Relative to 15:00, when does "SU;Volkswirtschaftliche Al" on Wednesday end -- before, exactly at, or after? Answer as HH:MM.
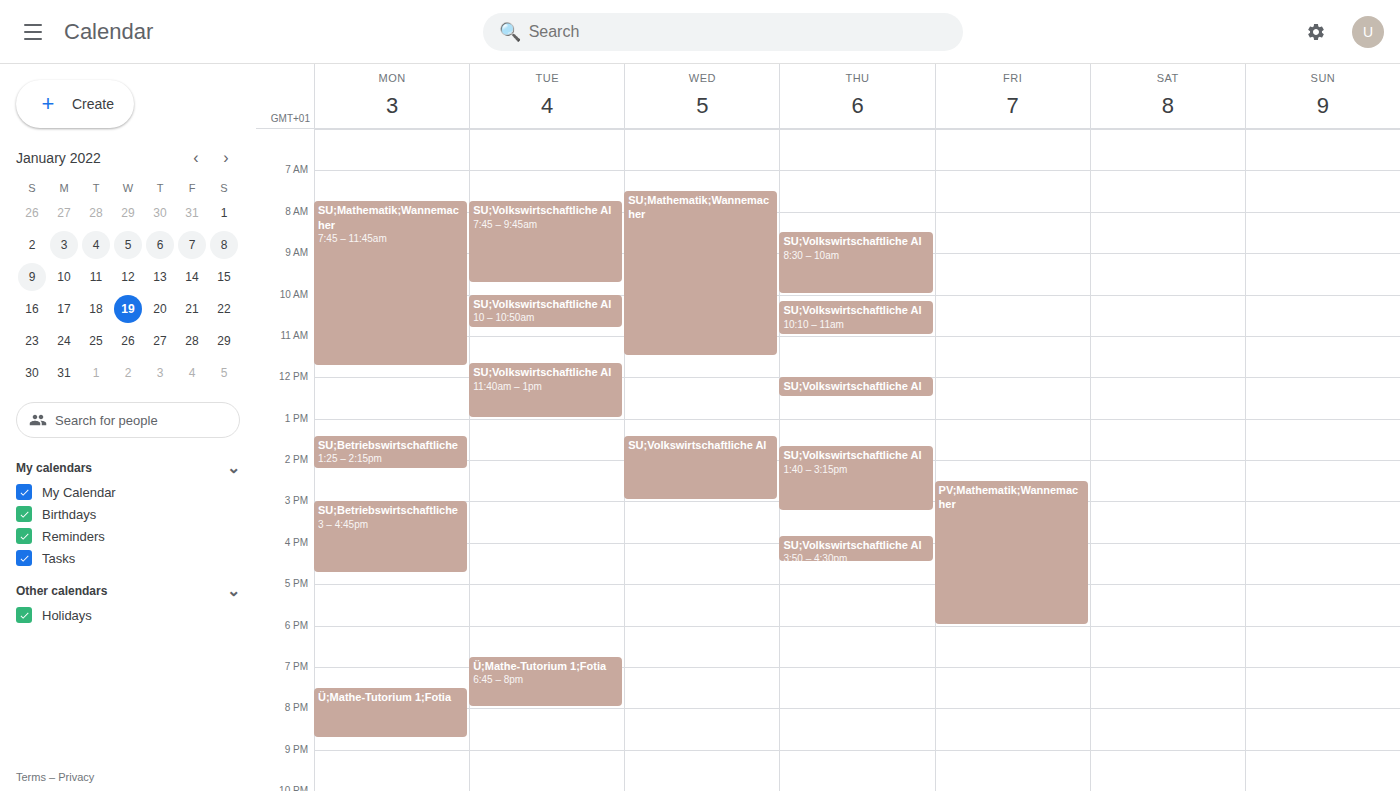
15:00 -- exactly at 15:00, on the 15:00 line.